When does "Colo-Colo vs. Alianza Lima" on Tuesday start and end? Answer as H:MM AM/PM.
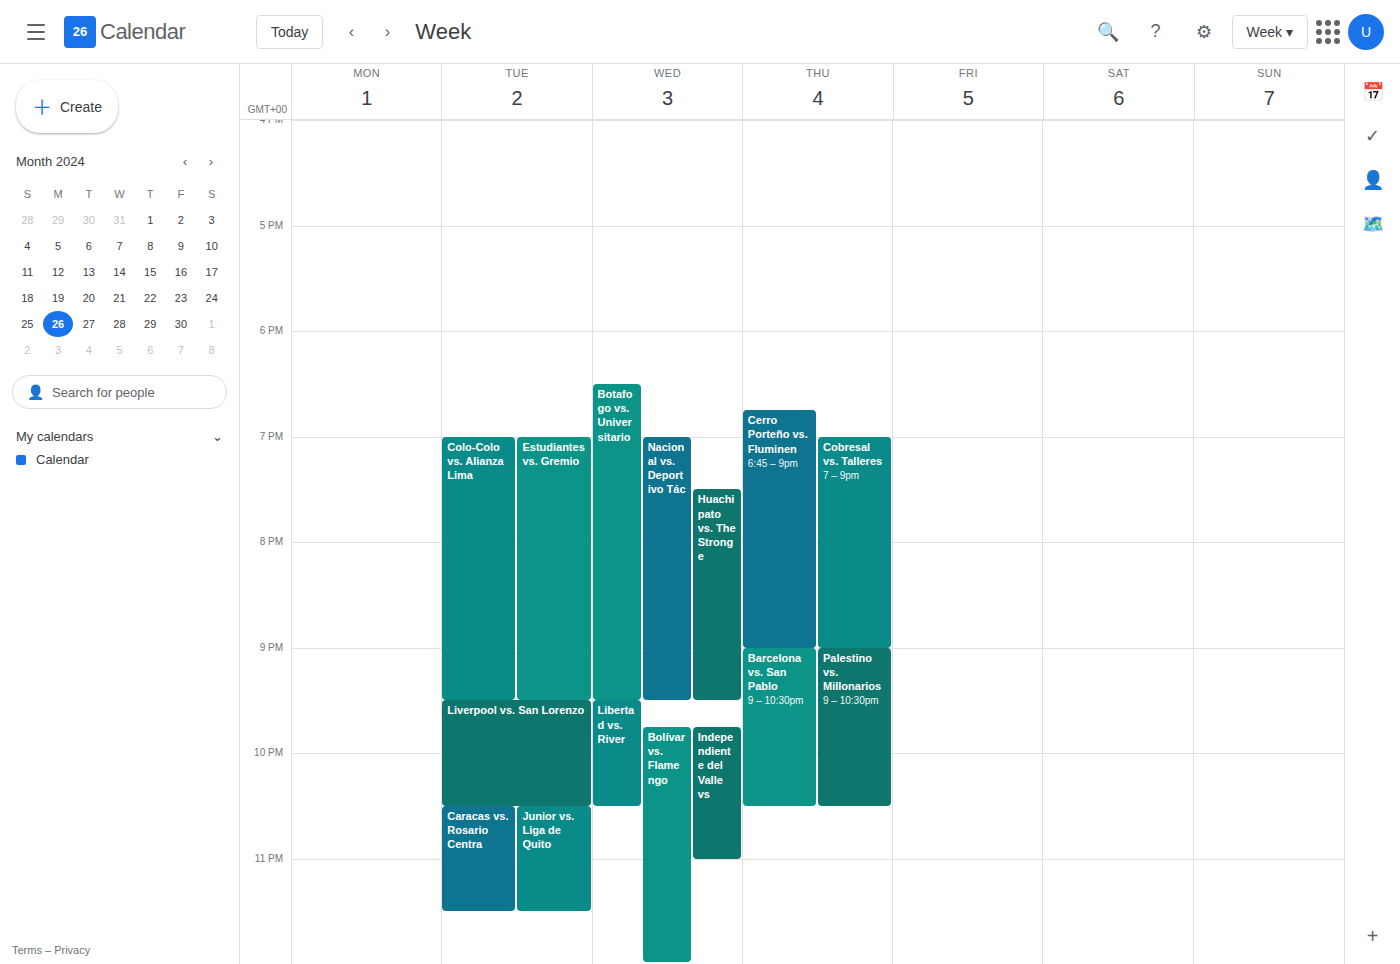
7:00 PM to 9:30 PM